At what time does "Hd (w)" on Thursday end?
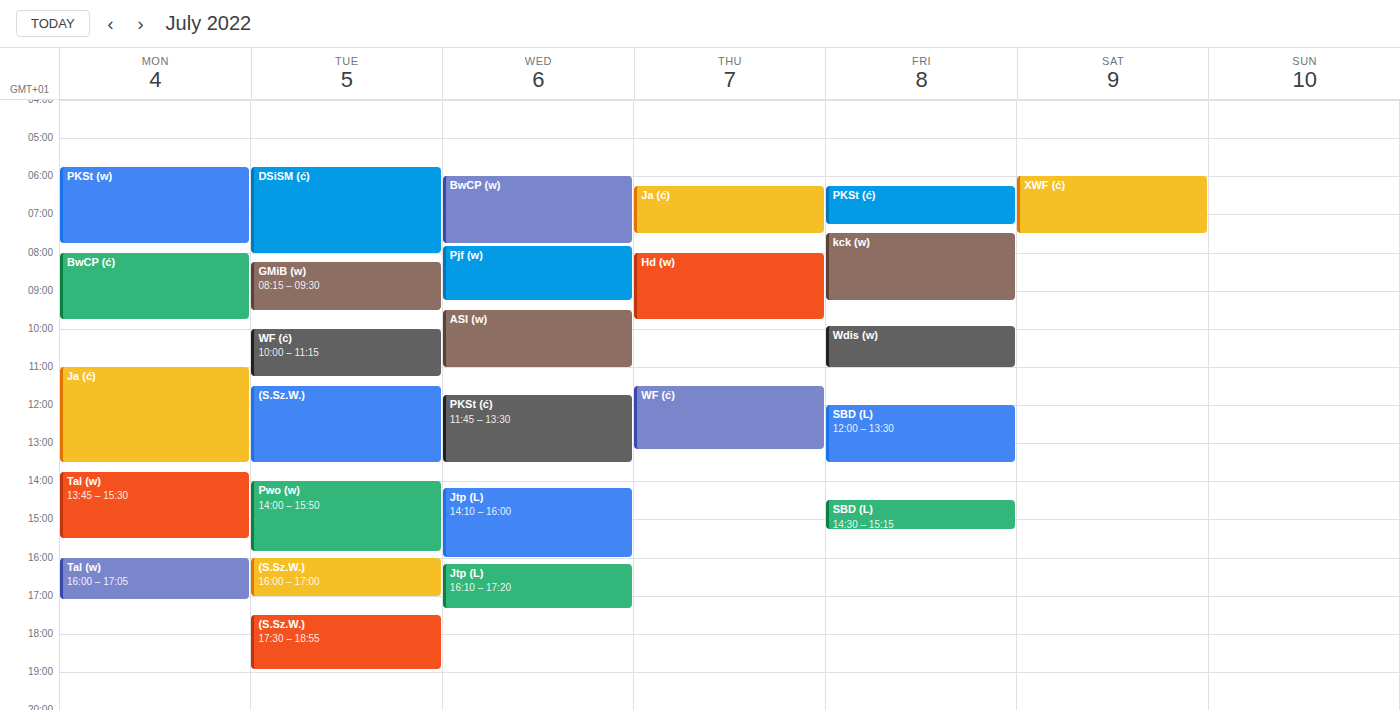
9:45 AM